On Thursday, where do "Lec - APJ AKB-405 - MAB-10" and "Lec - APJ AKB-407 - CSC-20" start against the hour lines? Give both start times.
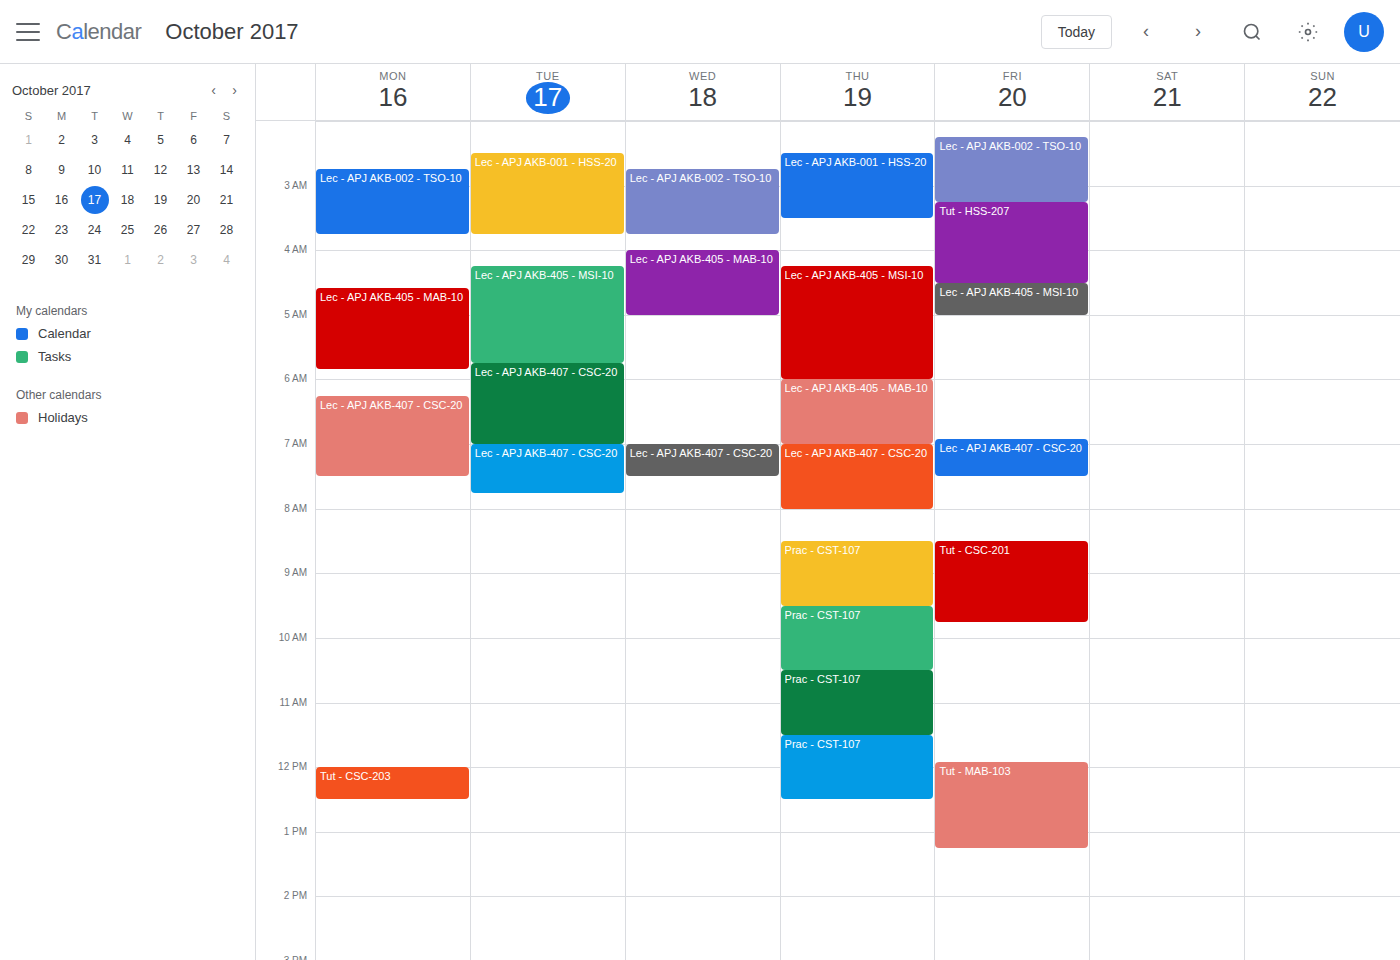
"Lec - APJ AKB-405 - MAB-10": 6:00 AM, exactly on the 6 AM line. "Lec - APJ AKB-407 - CSC-20": 7:00 AM, exactly on the 7 AM line.